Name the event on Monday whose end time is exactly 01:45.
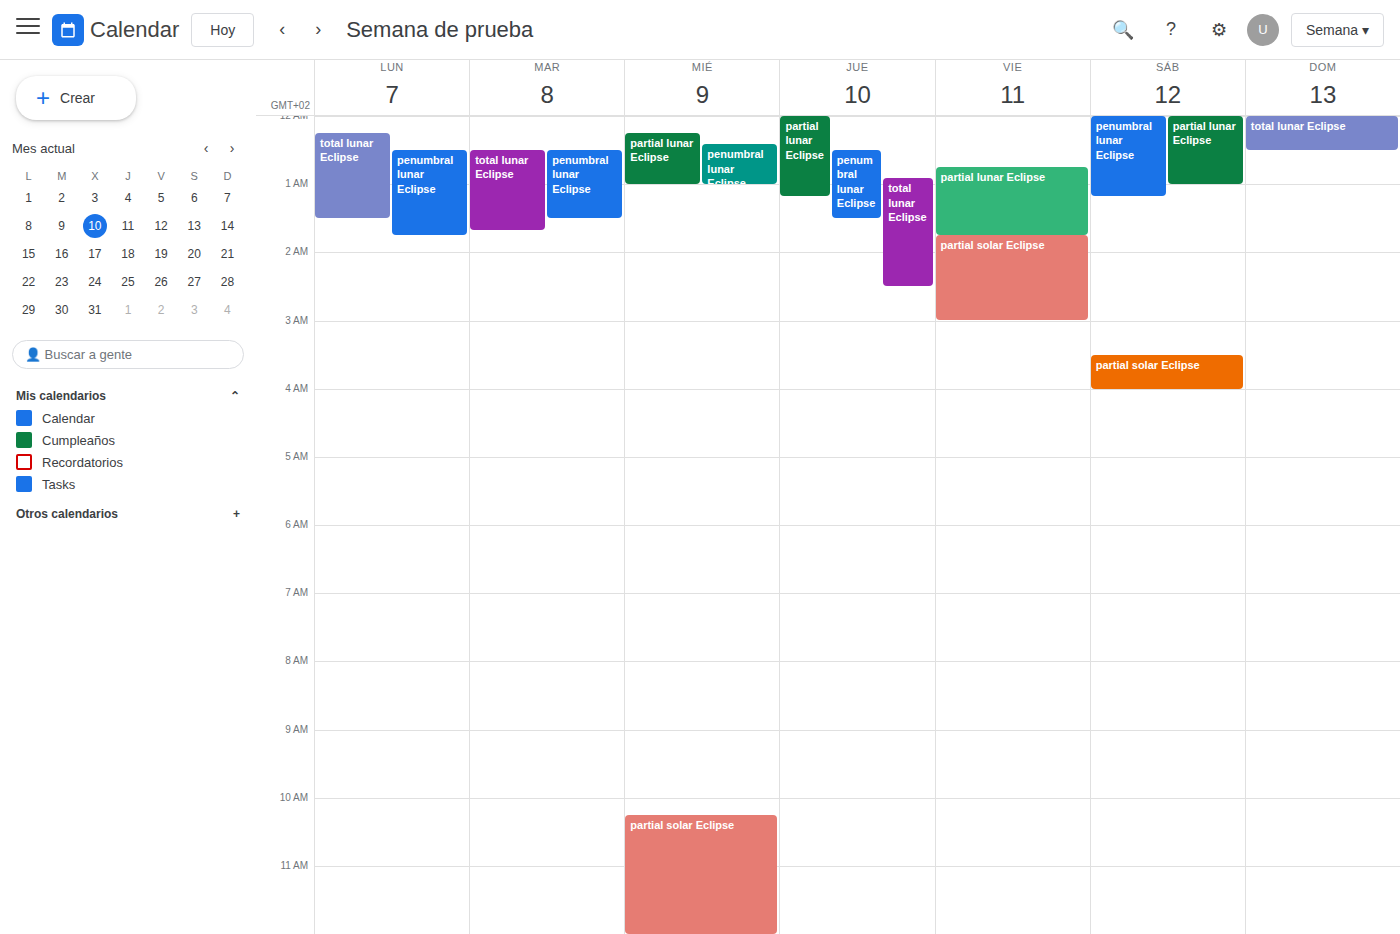
"penumbral lunar Eclipse"